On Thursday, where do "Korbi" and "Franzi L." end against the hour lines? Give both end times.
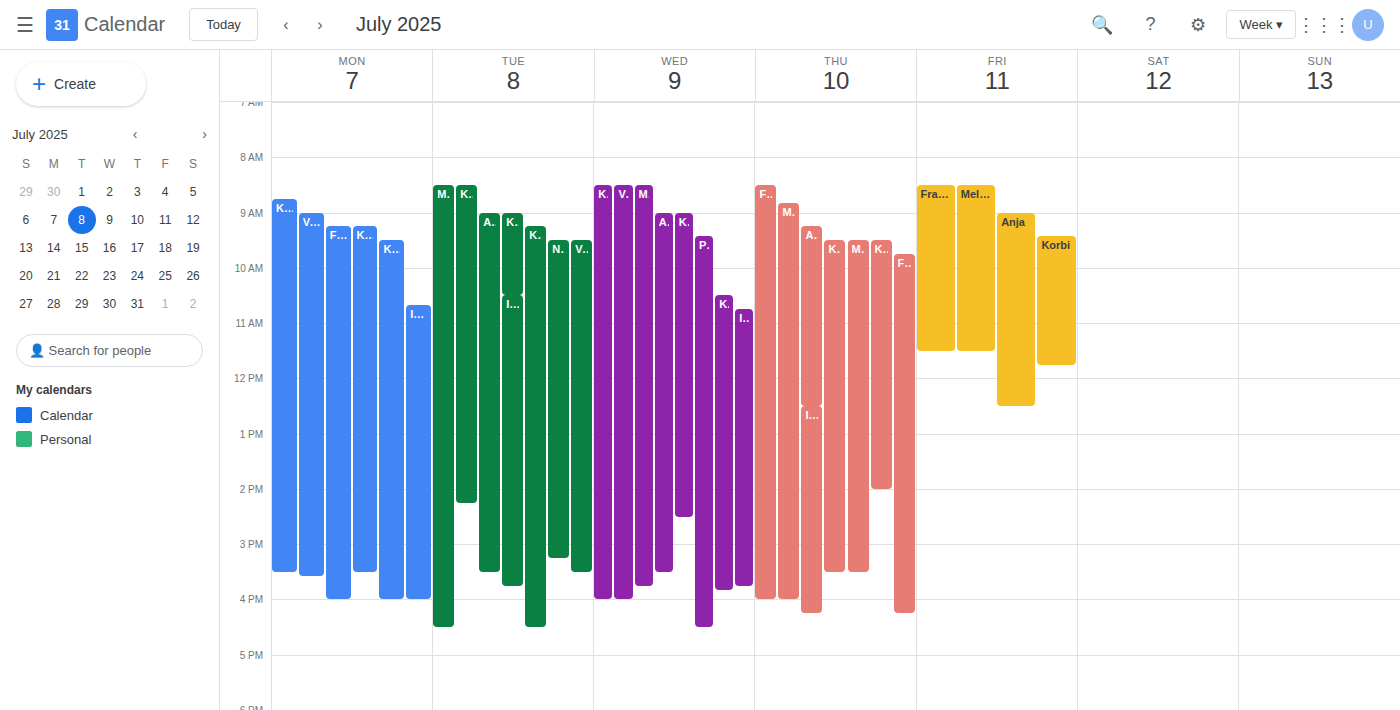
"Korbi": 3:30 PM, halfway between the 3 PM and 4 PM lines. "Franzi L.": 4:00 PM, exactly on the 4 PM line.